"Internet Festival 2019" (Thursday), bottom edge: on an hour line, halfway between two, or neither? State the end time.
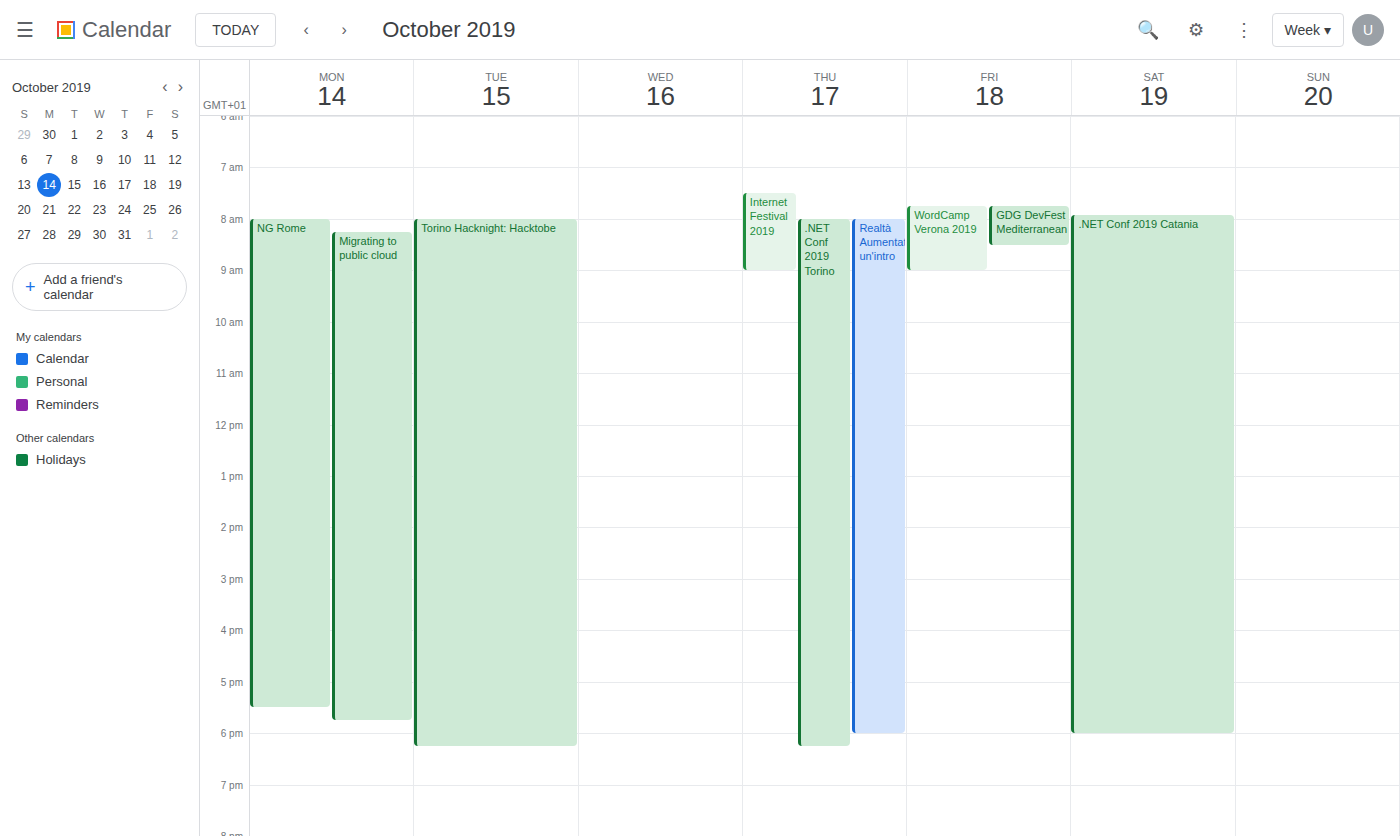
9:00 AM -- exactly on the 9 AM line.